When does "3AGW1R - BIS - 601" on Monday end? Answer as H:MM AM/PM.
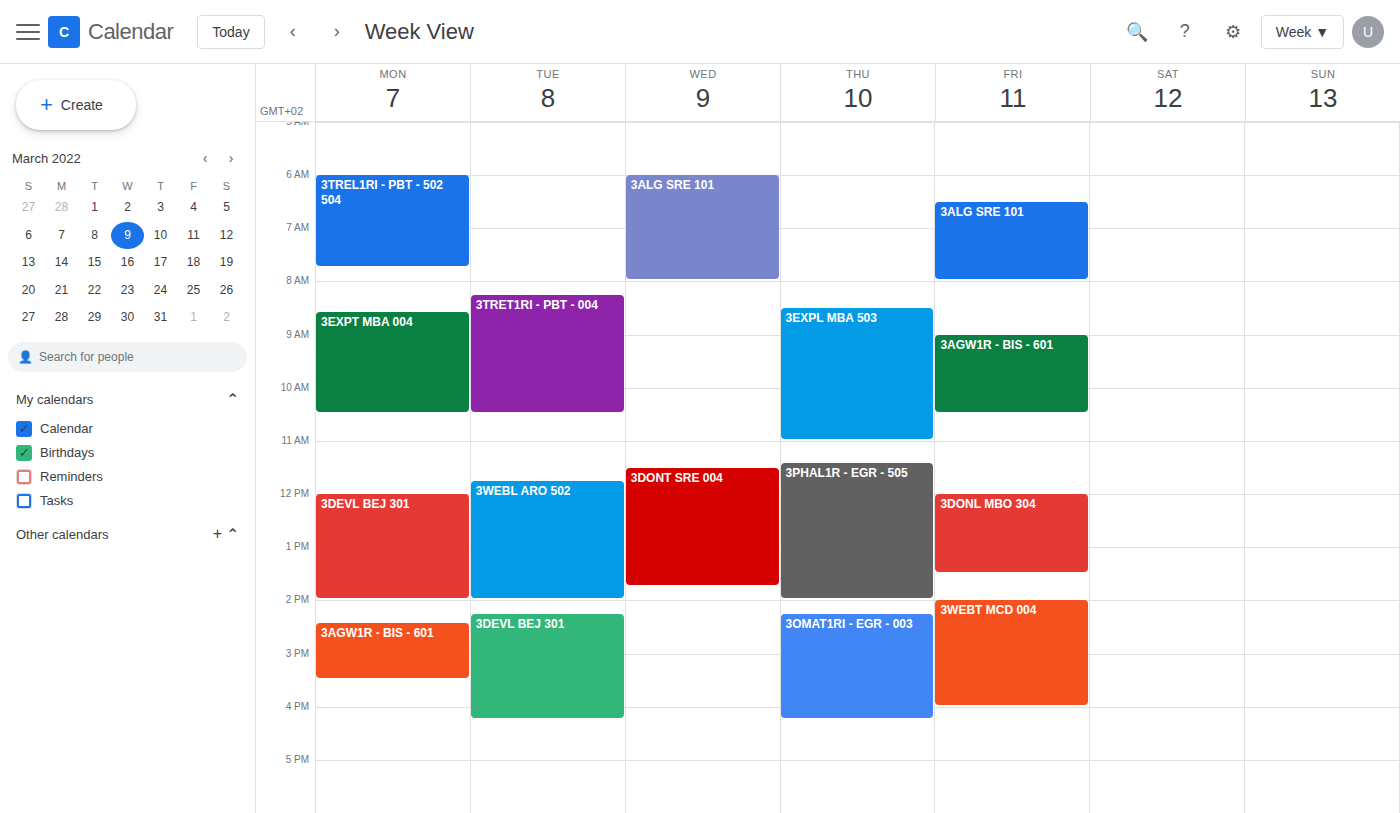
3:30 PM